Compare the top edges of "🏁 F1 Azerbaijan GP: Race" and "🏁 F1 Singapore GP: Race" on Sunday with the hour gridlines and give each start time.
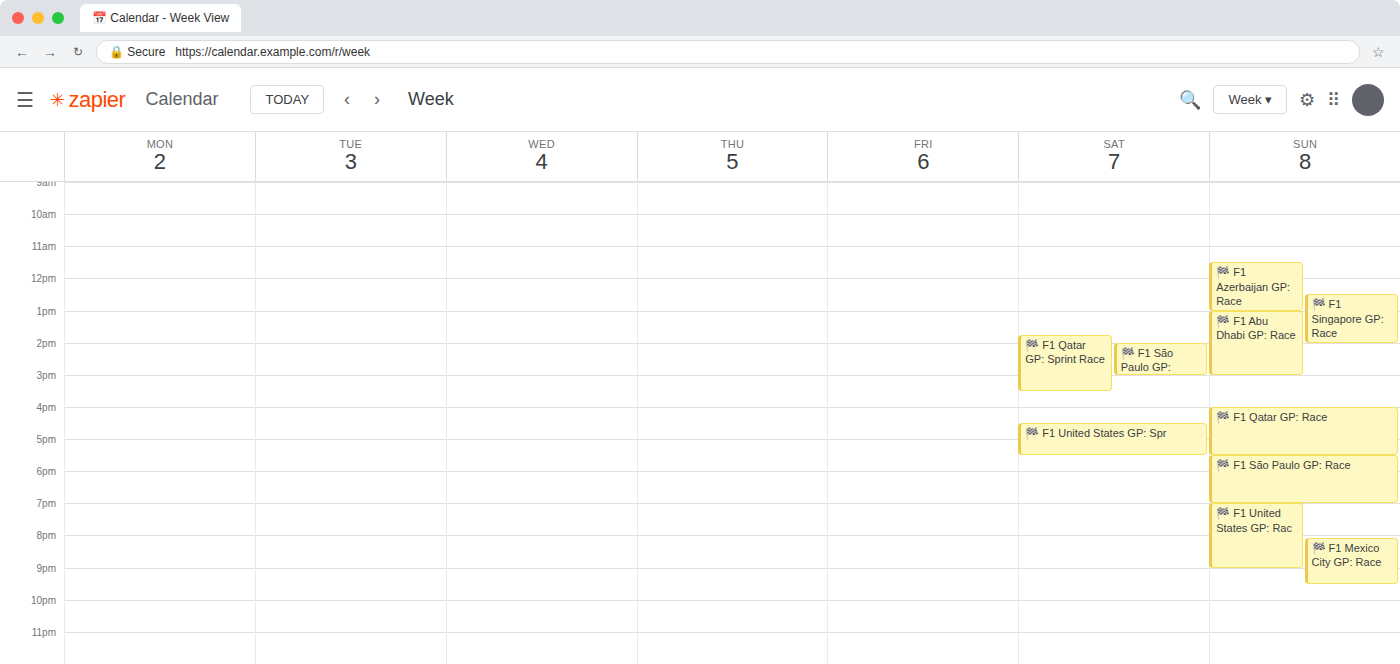
"🏁 F1 Azerbaijan GP: Race": 11:30 AM, halfway between the 11 AM and 12 PM lines. "🏁 F1 Singapore GP: Race": 12:30 PM, halfway between the 12 PM and 1 PM lines.